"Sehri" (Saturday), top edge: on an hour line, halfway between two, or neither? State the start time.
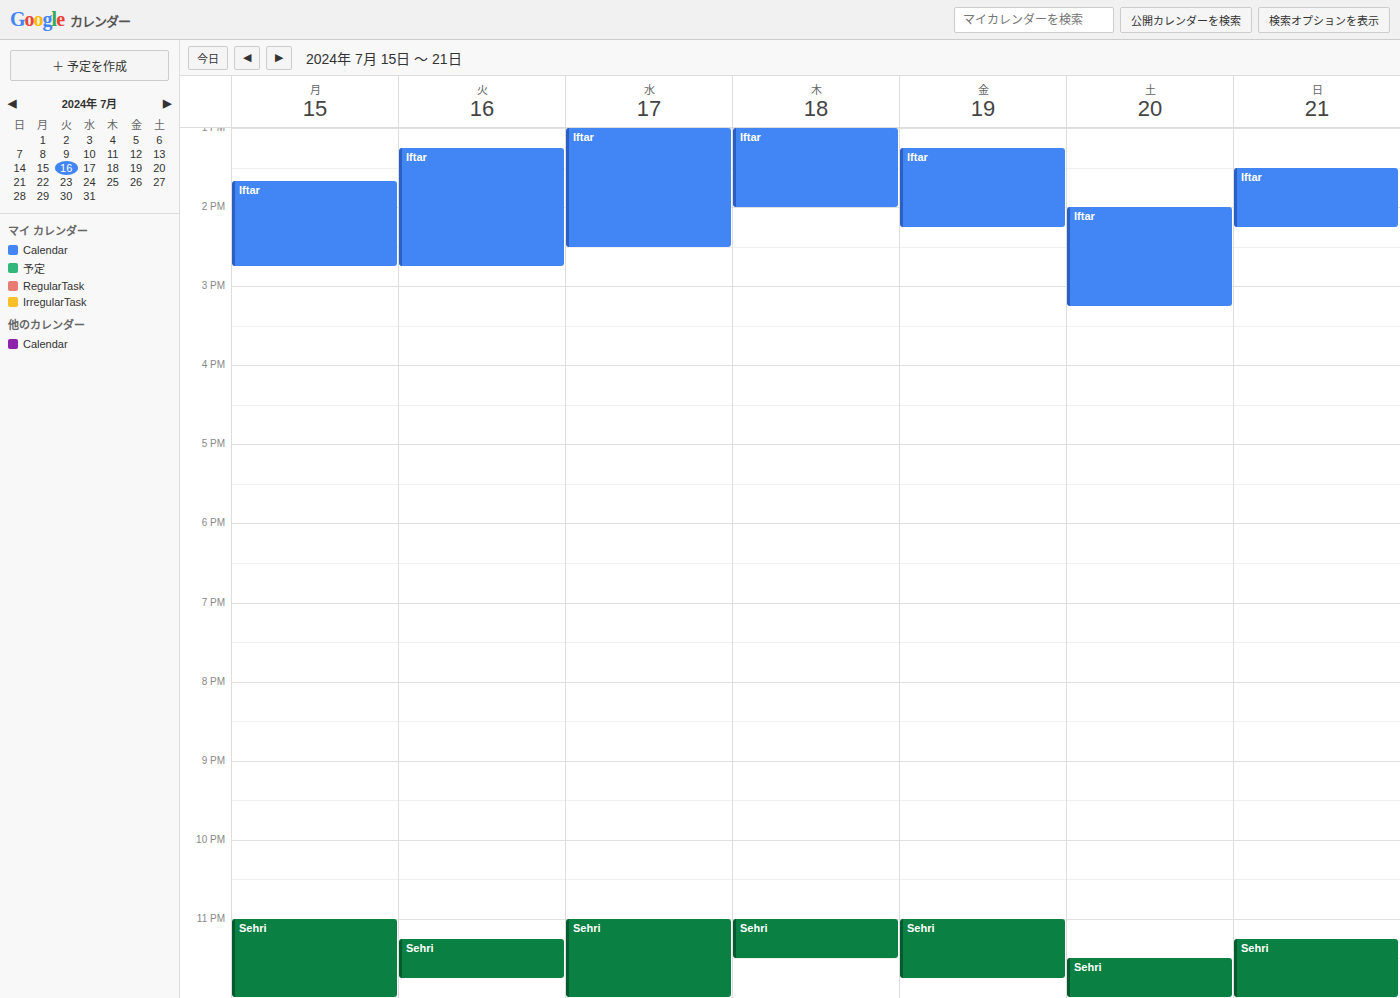
11:30 PM -- halfway between the 11 PM and 12 AM lines.